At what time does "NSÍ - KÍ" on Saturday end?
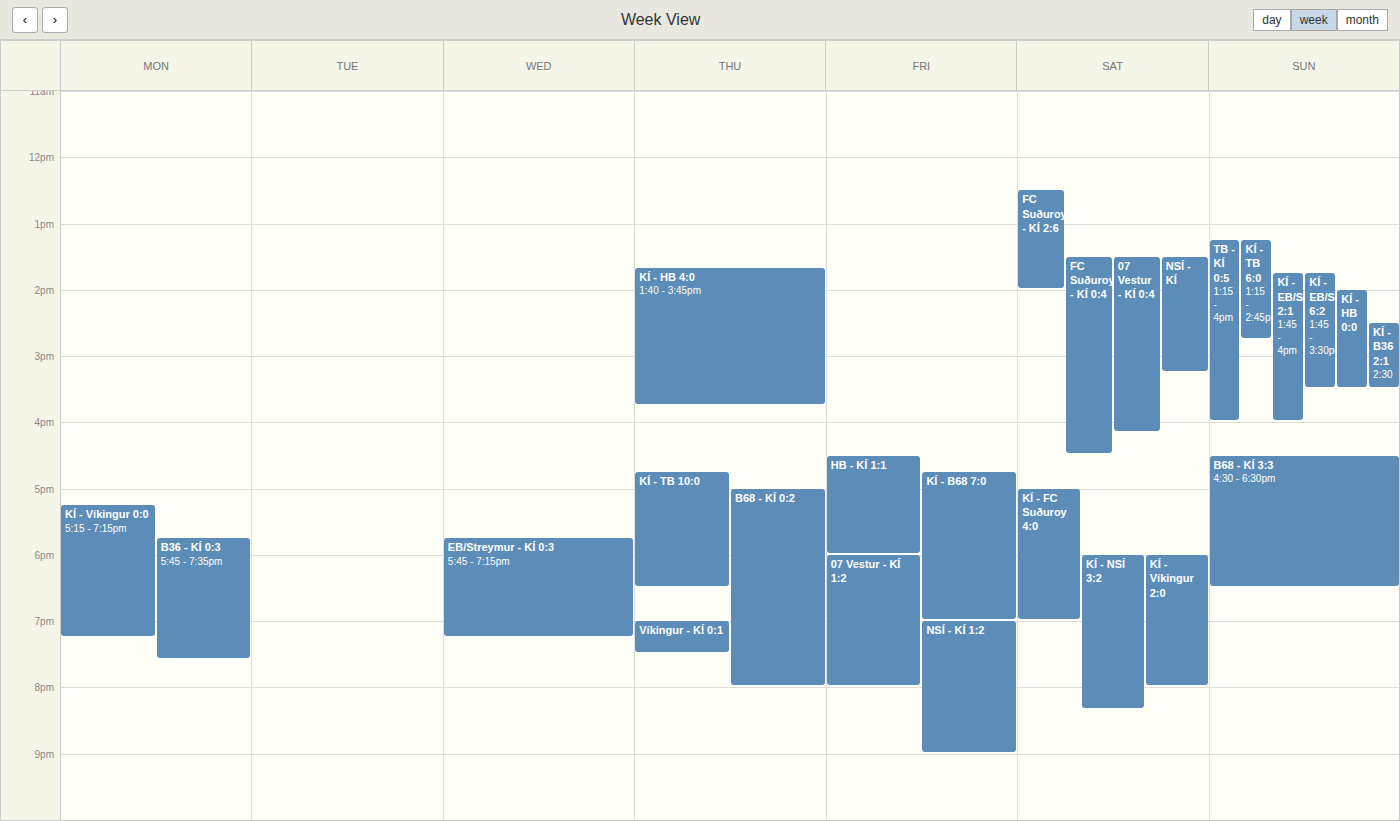
3:15 PM